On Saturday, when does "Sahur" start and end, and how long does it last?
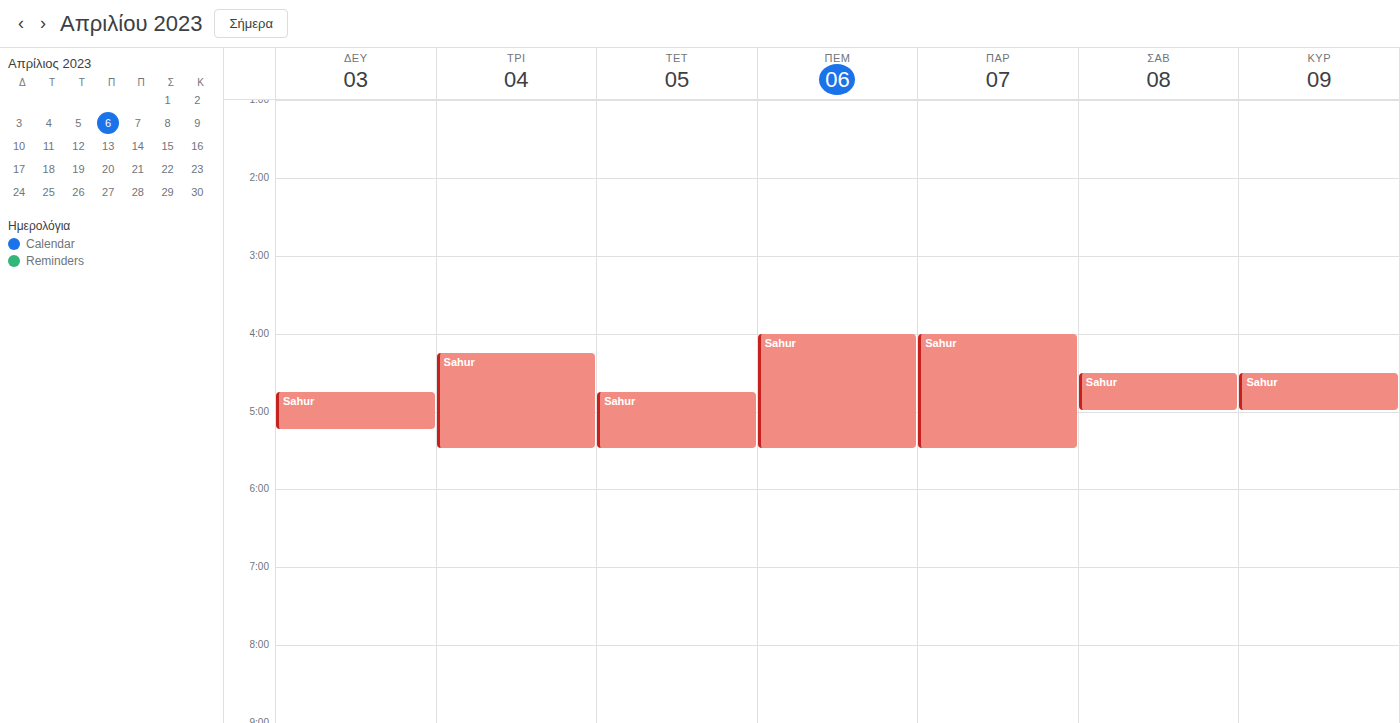
4:30 AM to 5:00 AM, 30 minutes